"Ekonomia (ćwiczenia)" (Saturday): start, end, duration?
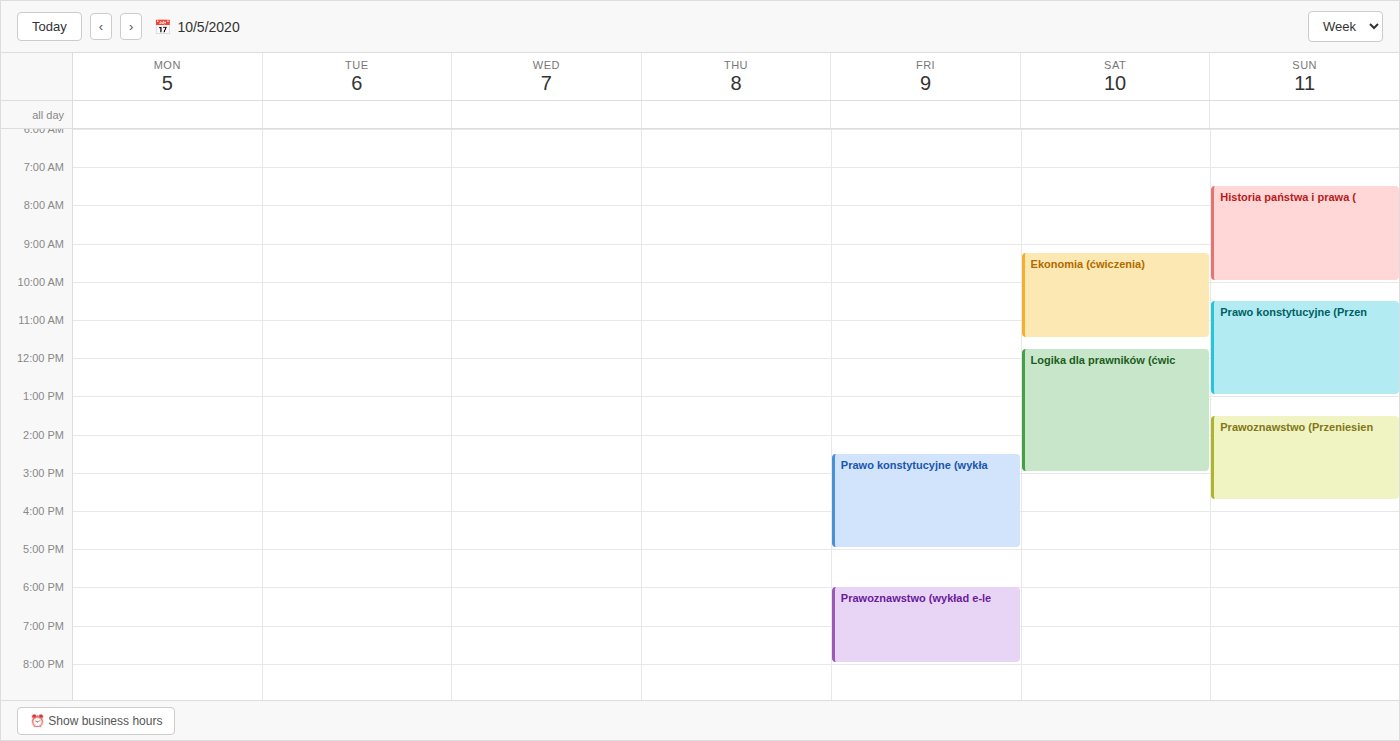
9:15 AM to 11:30 AM, 2 hours 15 minutes